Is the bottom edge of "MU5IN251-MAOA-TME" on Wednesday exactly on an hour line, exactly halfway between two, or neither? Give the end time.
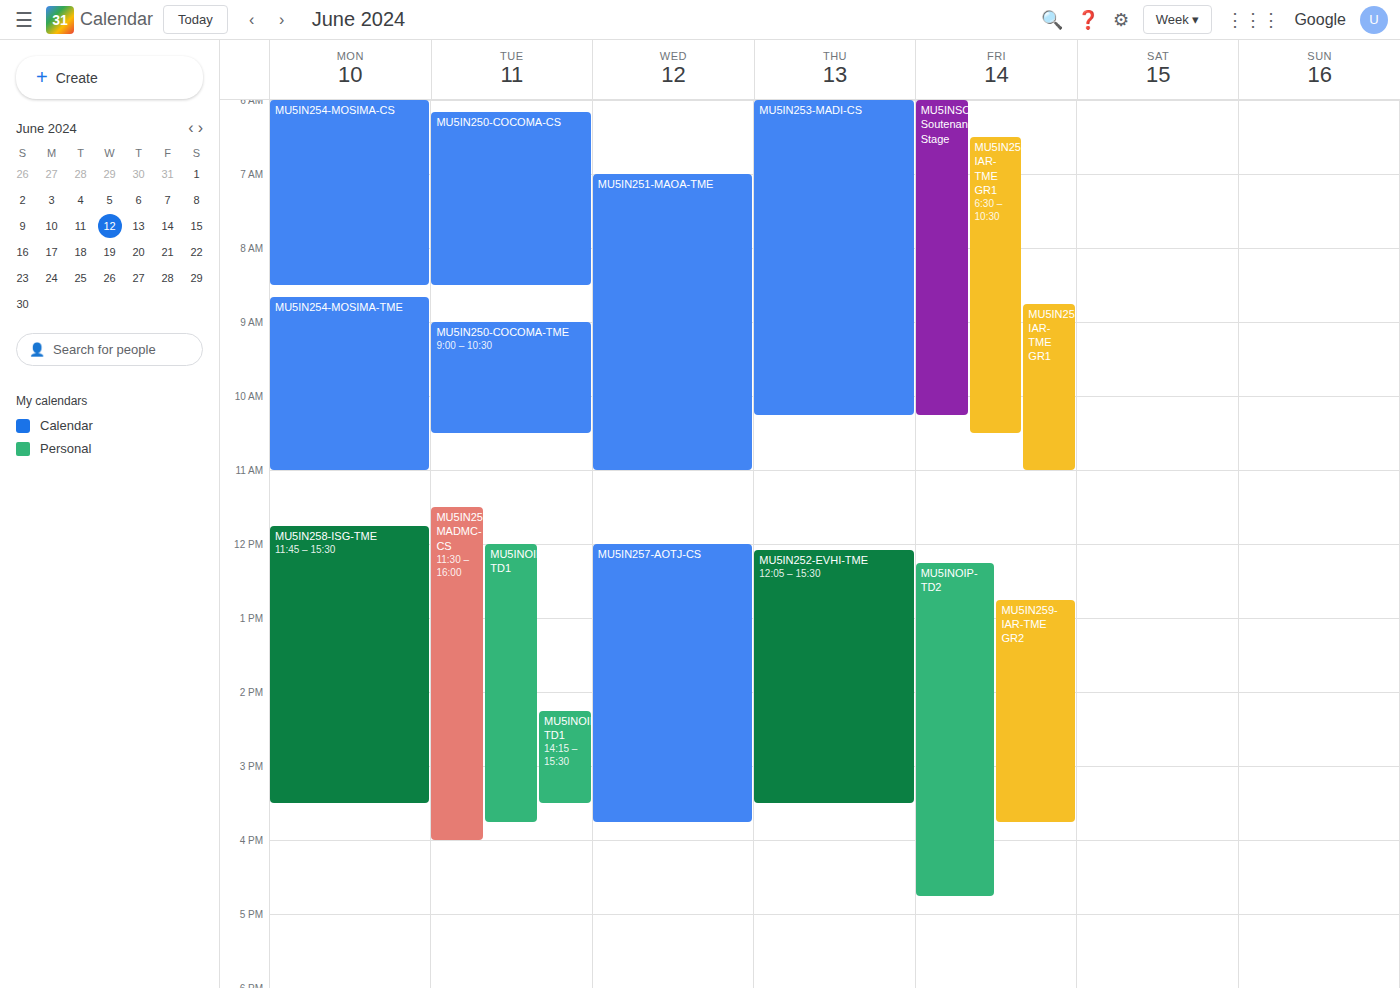
11:00 -- exactly on the 11:00 line.